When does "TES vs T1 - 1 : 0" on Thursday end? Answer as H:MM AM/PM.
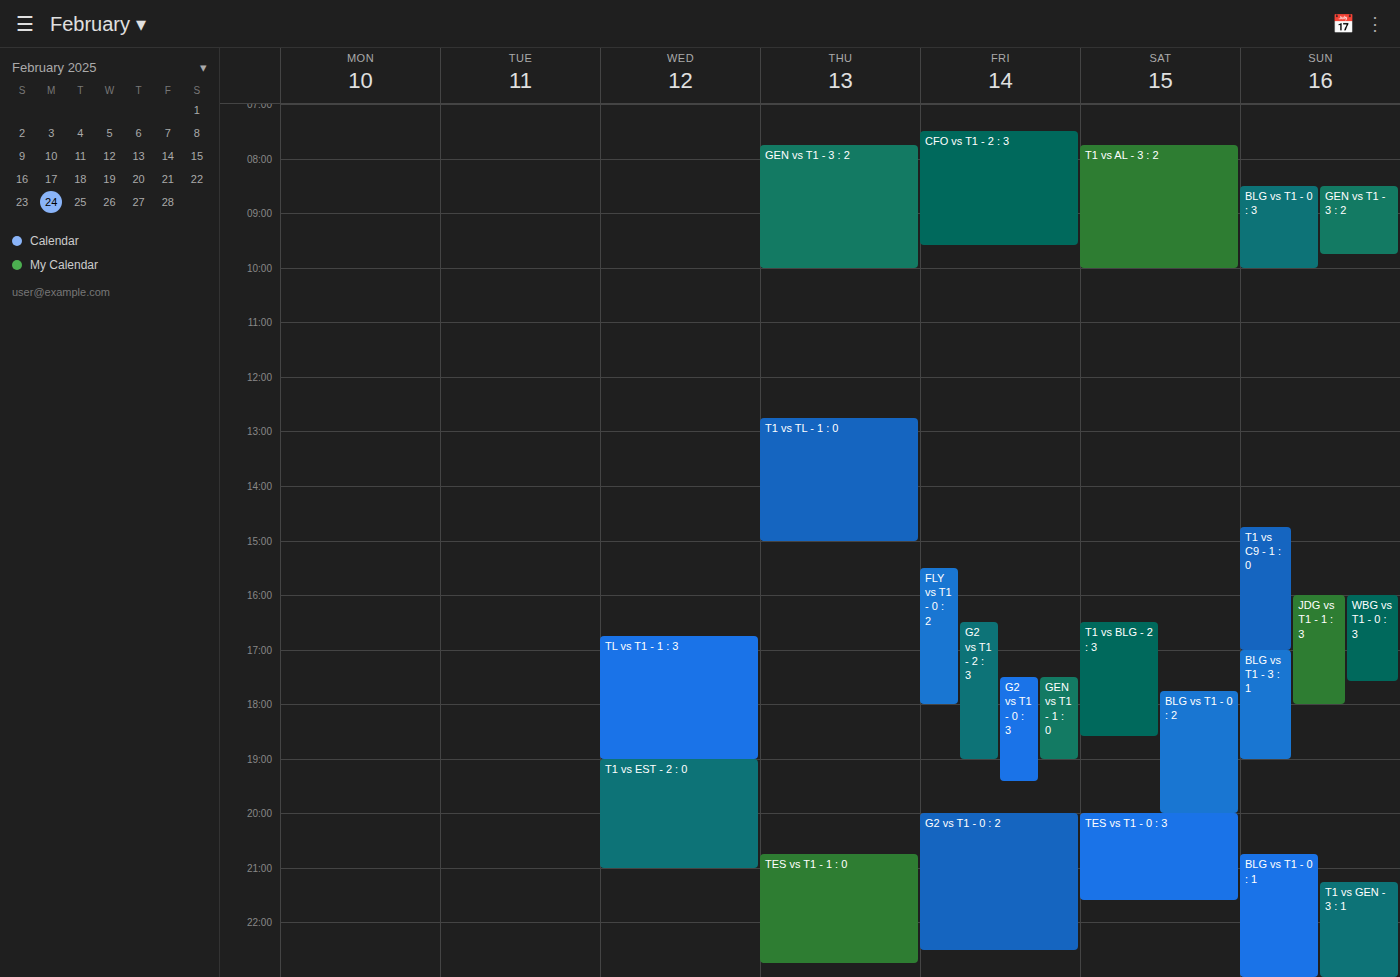
10:45 PM